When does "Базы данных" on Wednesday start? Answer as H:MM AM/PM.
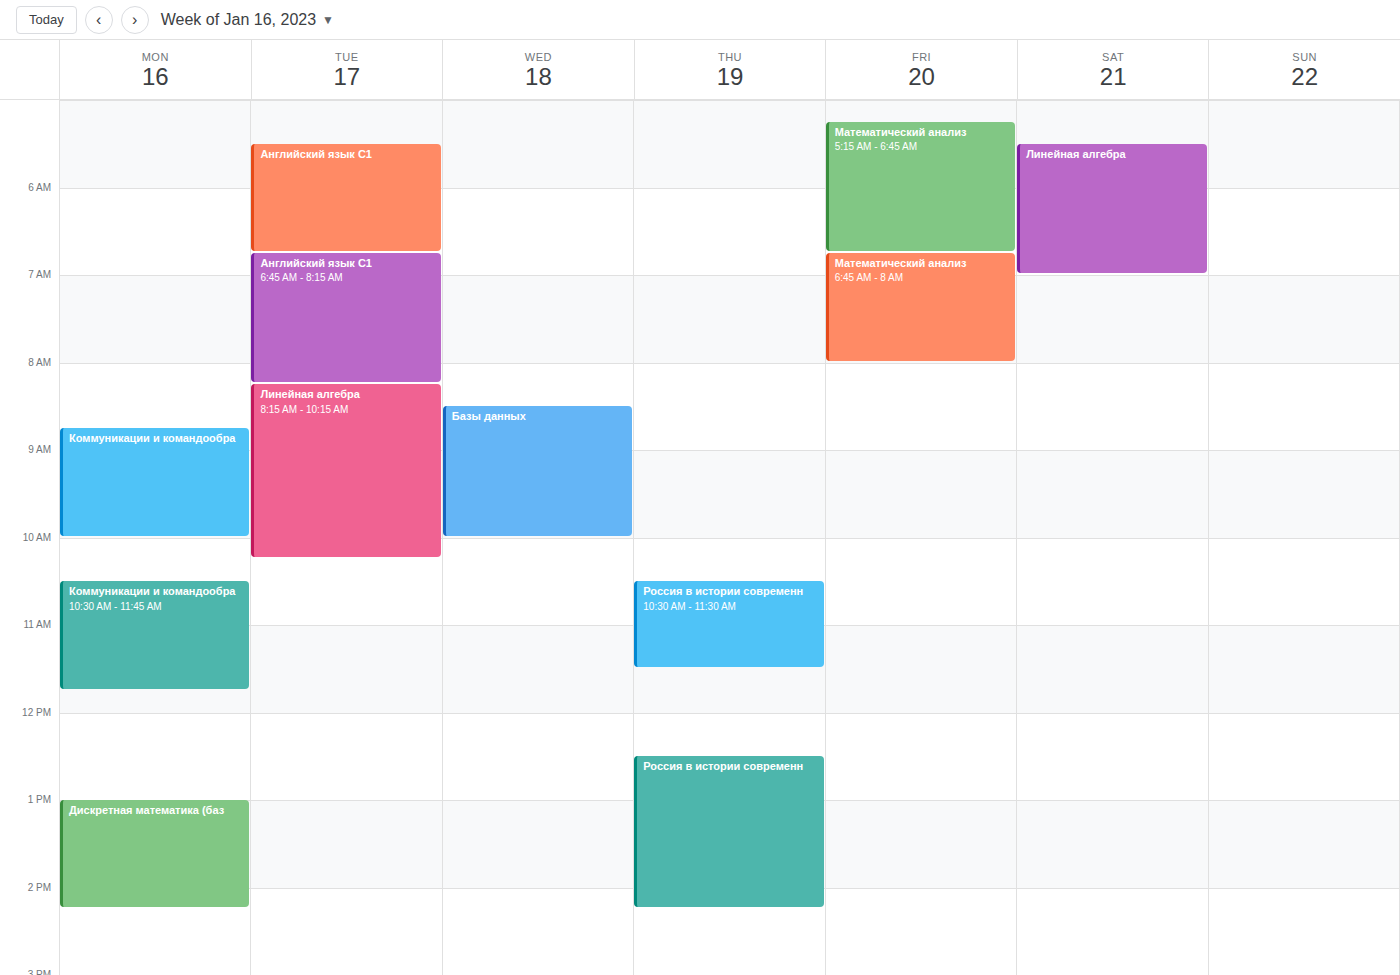
8:30 AM